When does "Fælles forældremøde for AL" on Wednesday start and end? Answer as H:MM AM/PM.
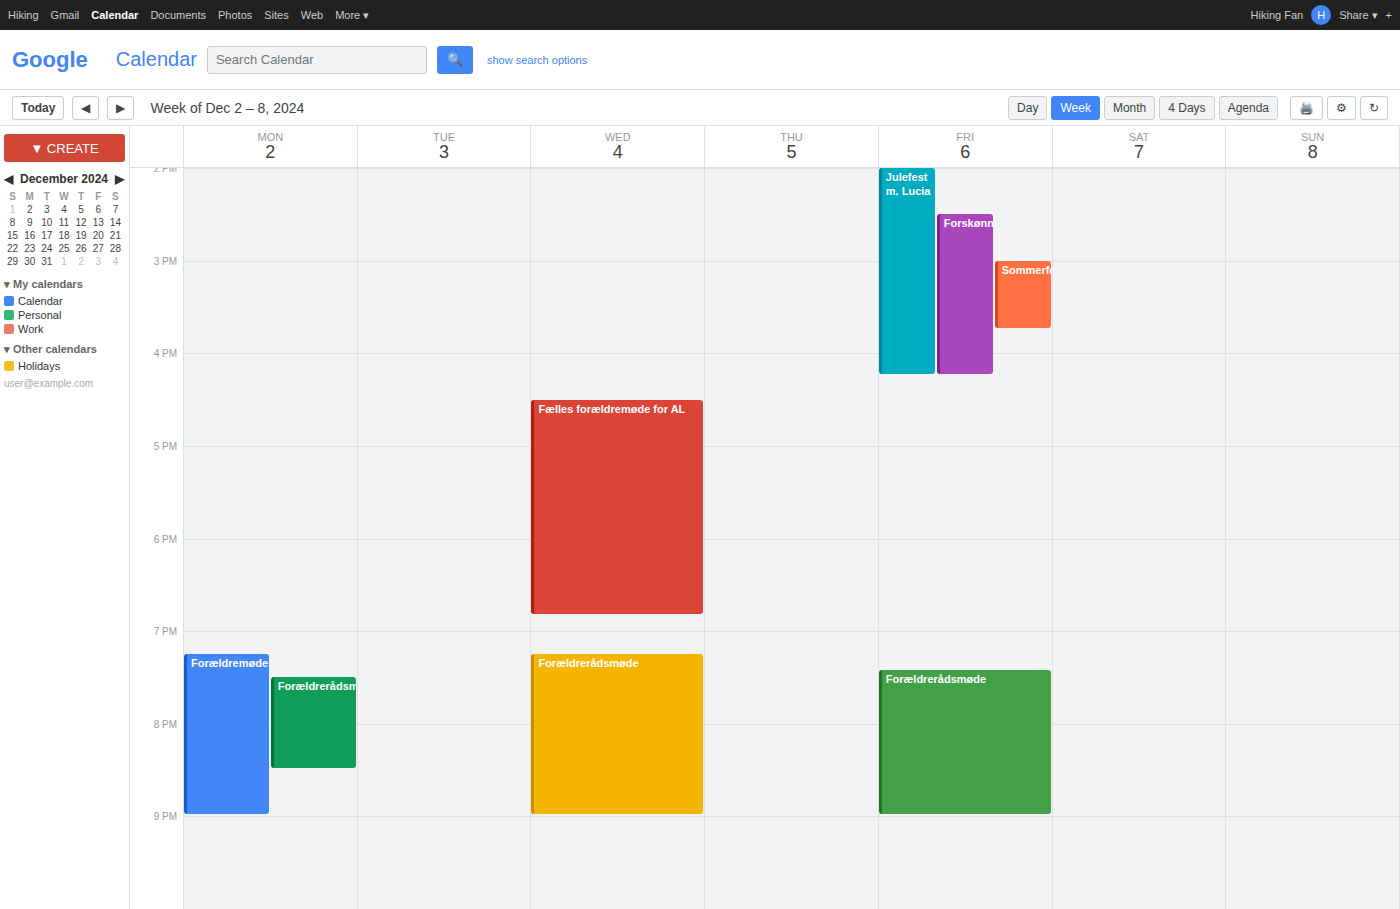
4:30 PM to 6:50 PM